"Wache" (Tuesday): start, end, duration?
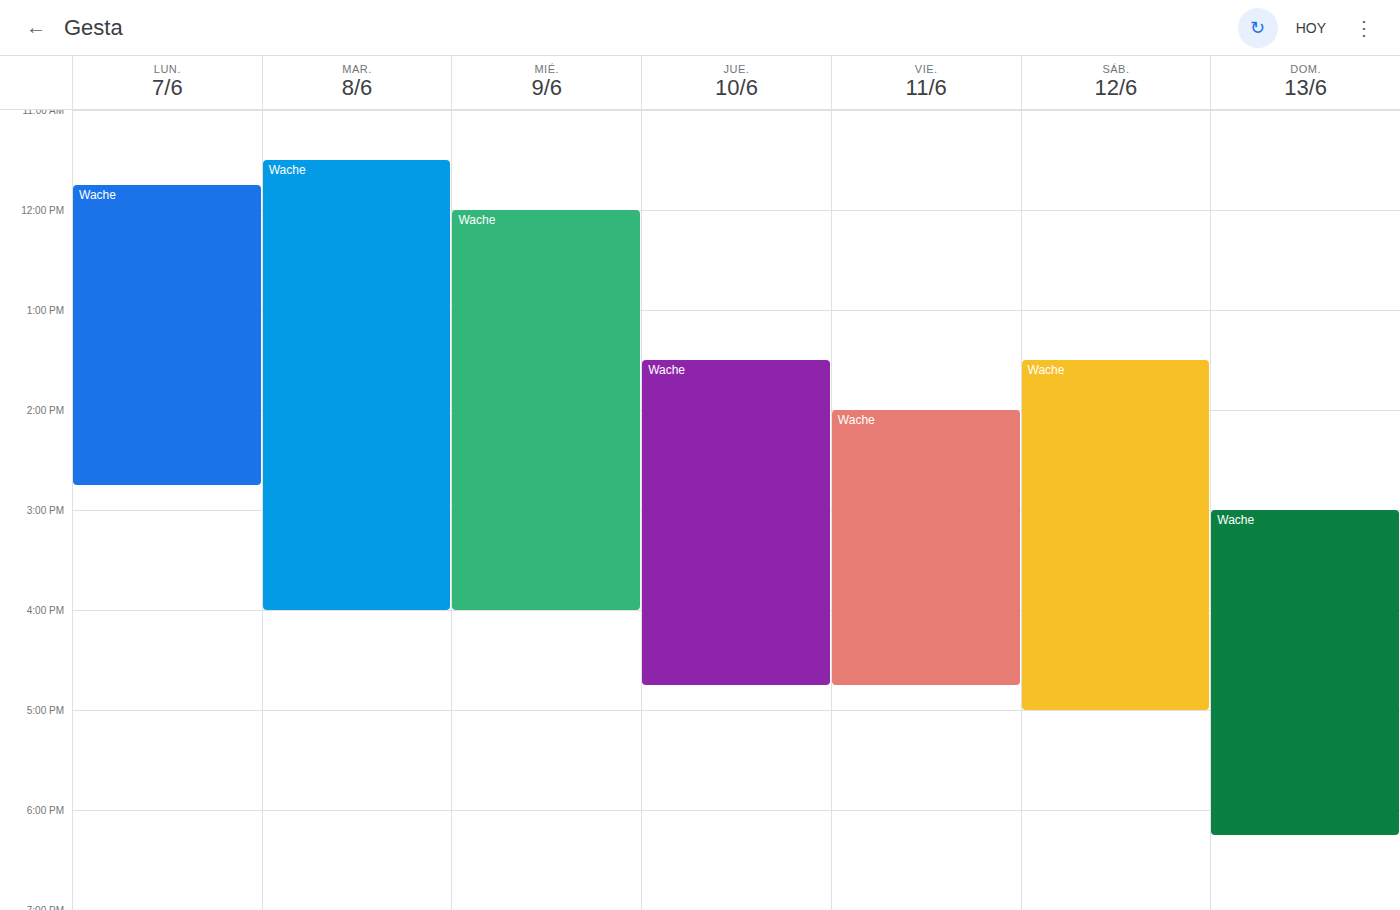
11:30 AM to 4:00 PM, 4 hours 30 minutes